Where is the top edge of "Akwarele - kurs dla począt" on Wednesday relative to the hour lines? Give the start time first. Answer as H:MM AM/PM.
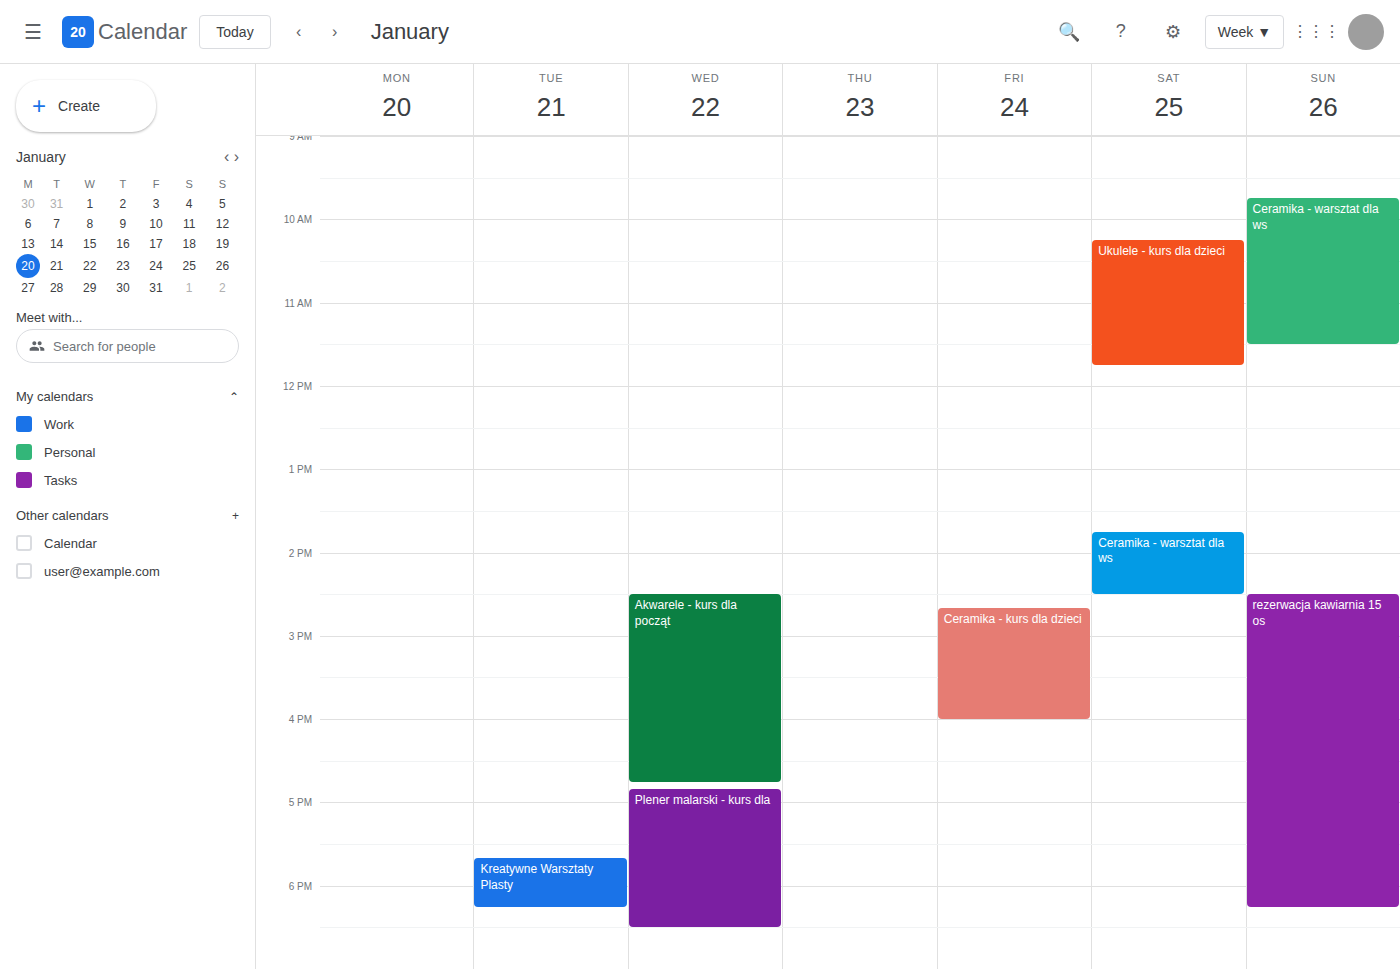
2:30 PM -- halfway between the 2 PM and 3 PM lines.